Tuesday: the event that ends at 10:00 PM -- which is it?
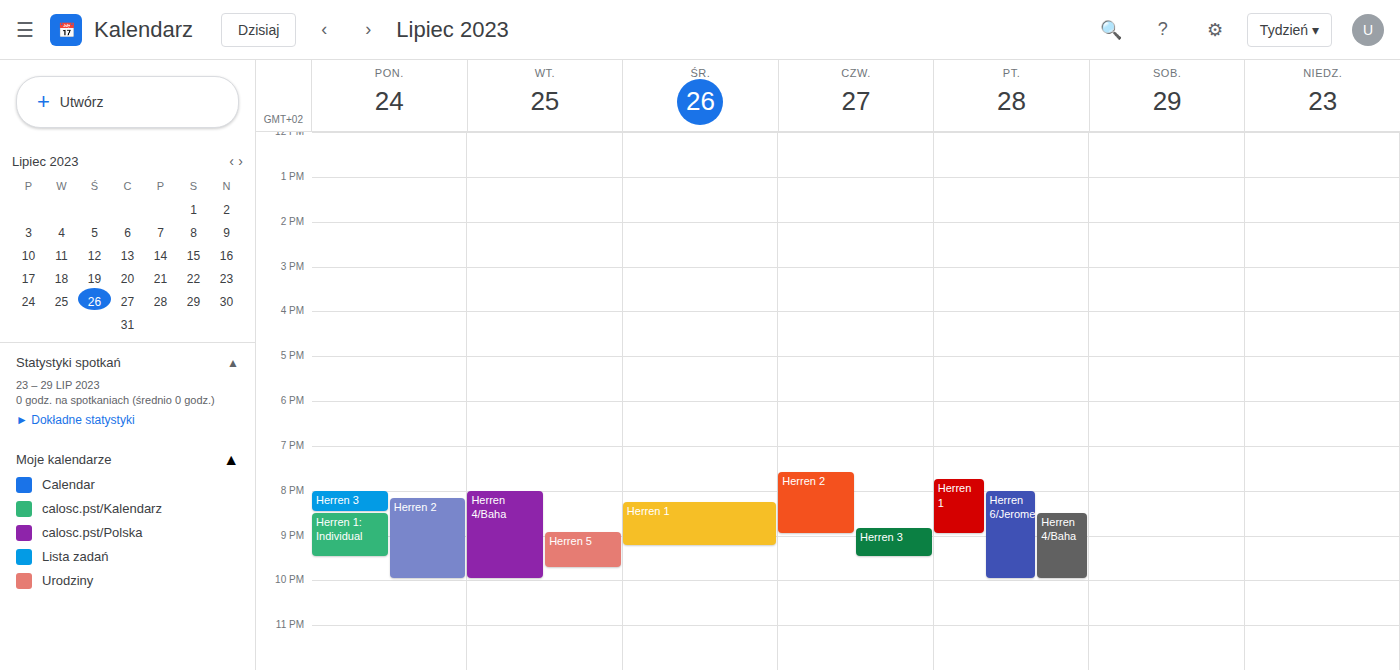
"Herren 4/Baha"